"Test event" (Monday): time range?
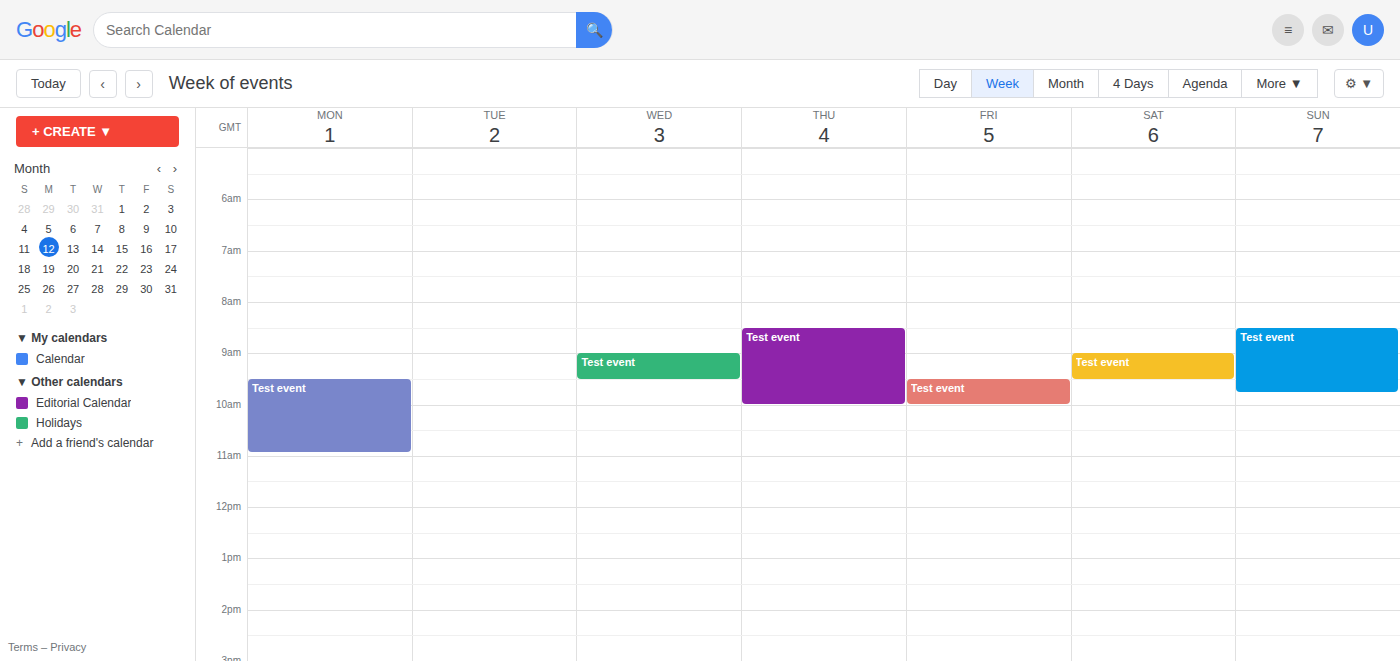
9:30 AM to 10:55 AM